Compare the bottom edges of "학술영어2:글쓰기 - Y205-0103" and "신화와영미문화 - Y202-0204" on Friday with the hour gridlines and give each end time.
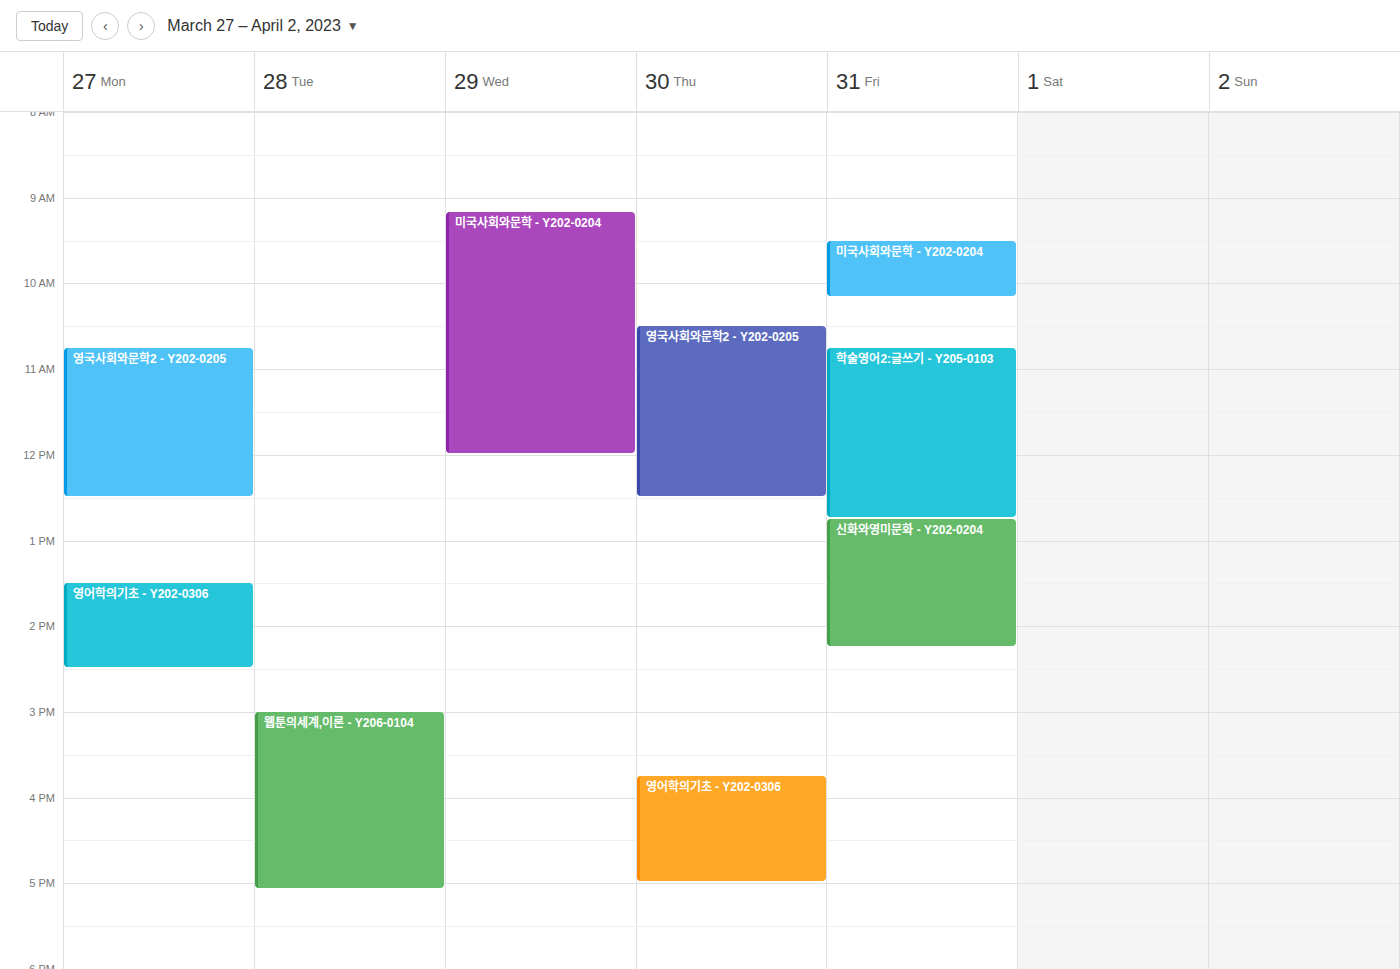
"학술영어2:글쓰기 - Y205-0103": 12:45 PM, neither: three quarters of the way from the 12 PM line to the 1 PM line. "신화와영미문화 - Y202-0204": 2:15 PM, neither: a quarter of the way from the 2 PM line to the 3 PM line.